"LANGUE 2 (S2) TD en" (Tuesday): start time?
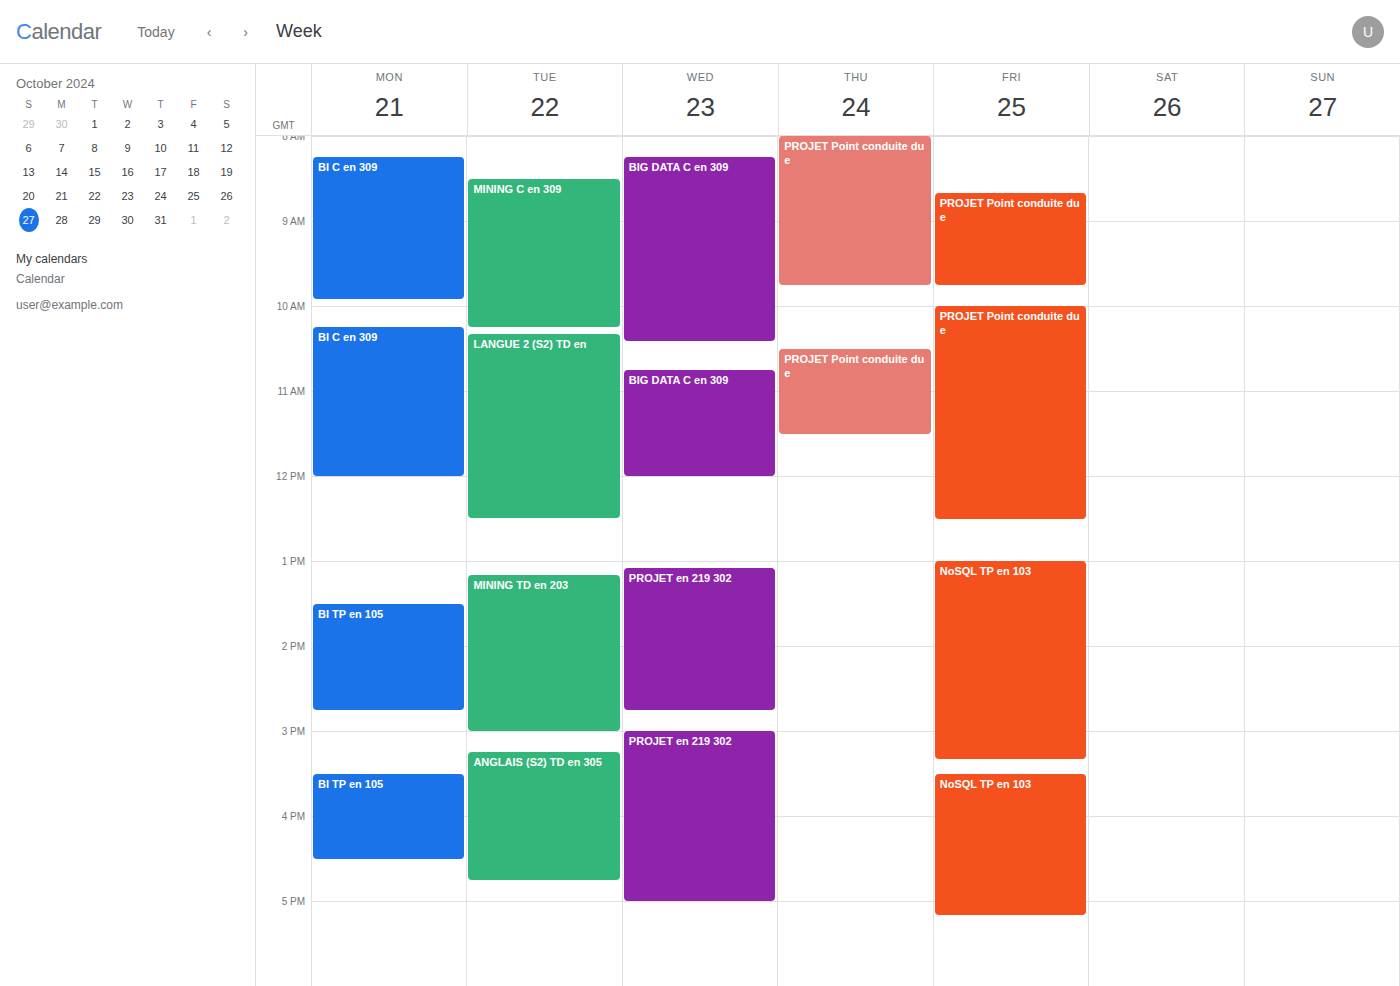
10:20 AM